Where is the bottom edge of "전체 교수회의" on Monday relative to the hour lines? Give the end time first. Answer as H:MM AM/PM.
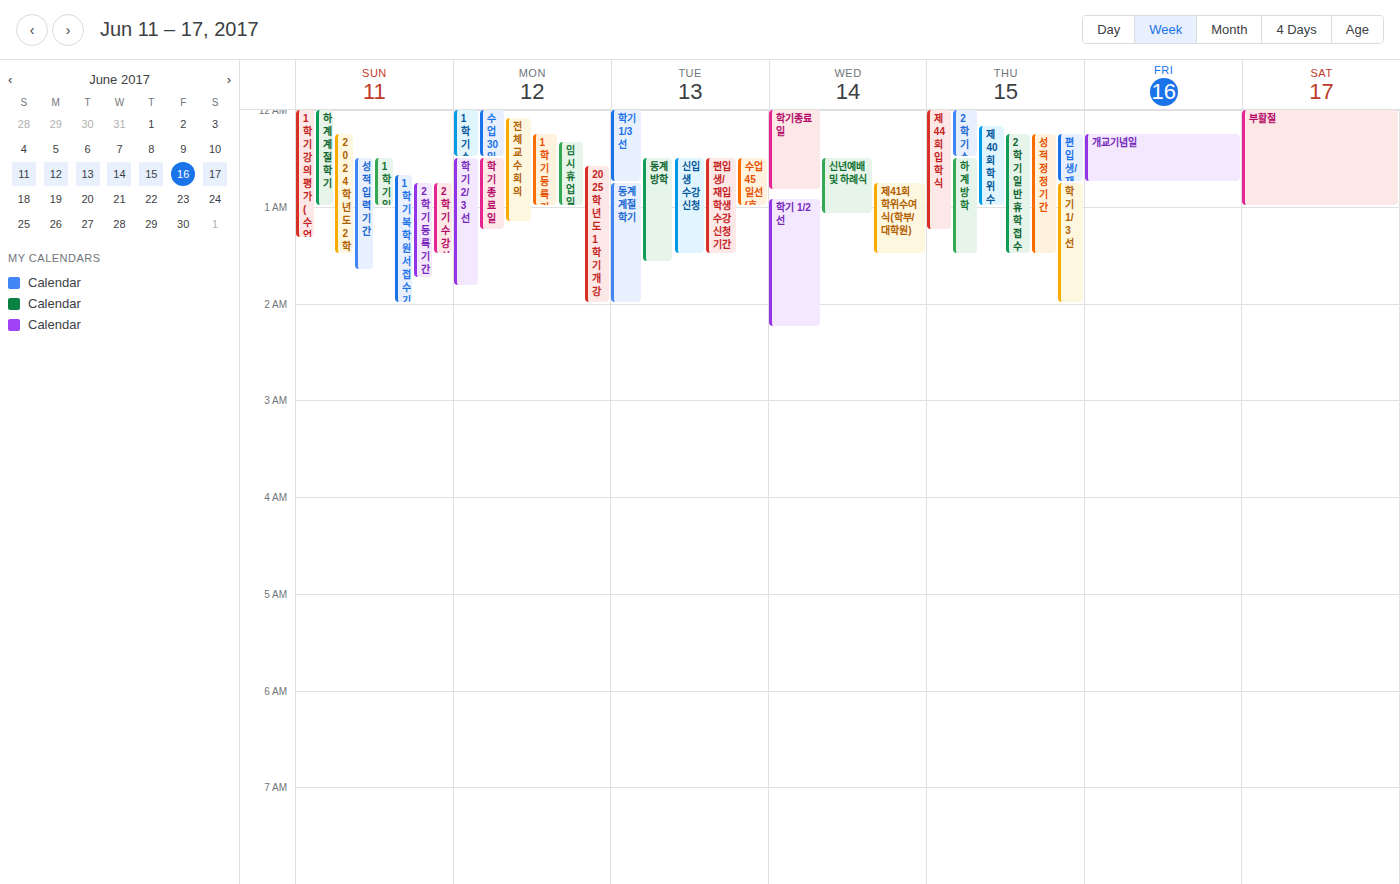
1:10 AM -- neither: 10 minutes below the 1 AM line and 50 minutes above the 2 AM line.